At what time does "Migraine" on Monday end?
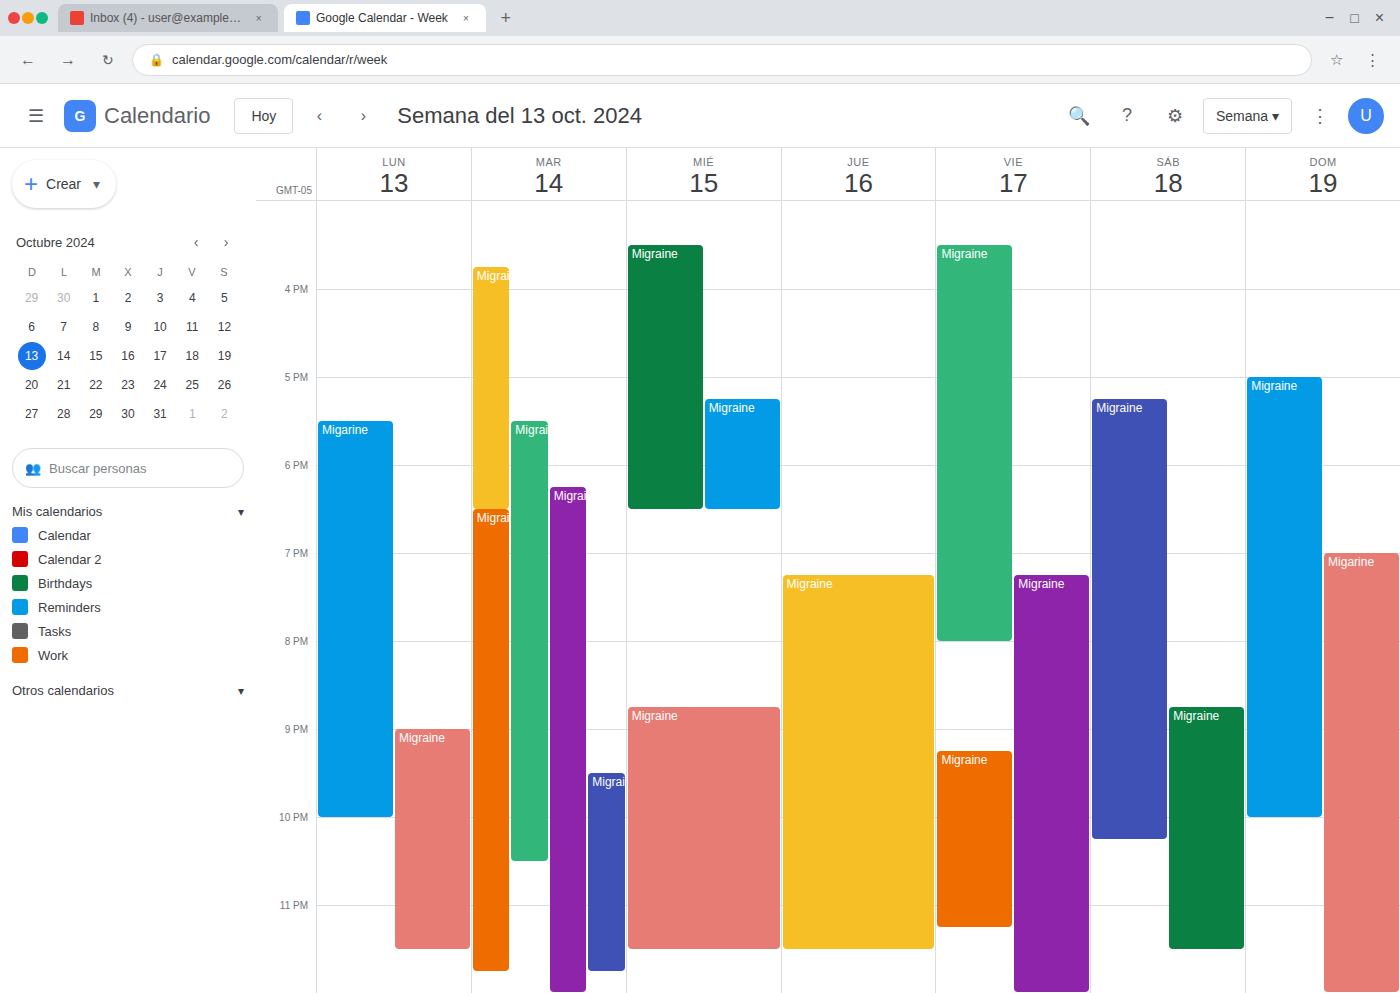
11:30 PM